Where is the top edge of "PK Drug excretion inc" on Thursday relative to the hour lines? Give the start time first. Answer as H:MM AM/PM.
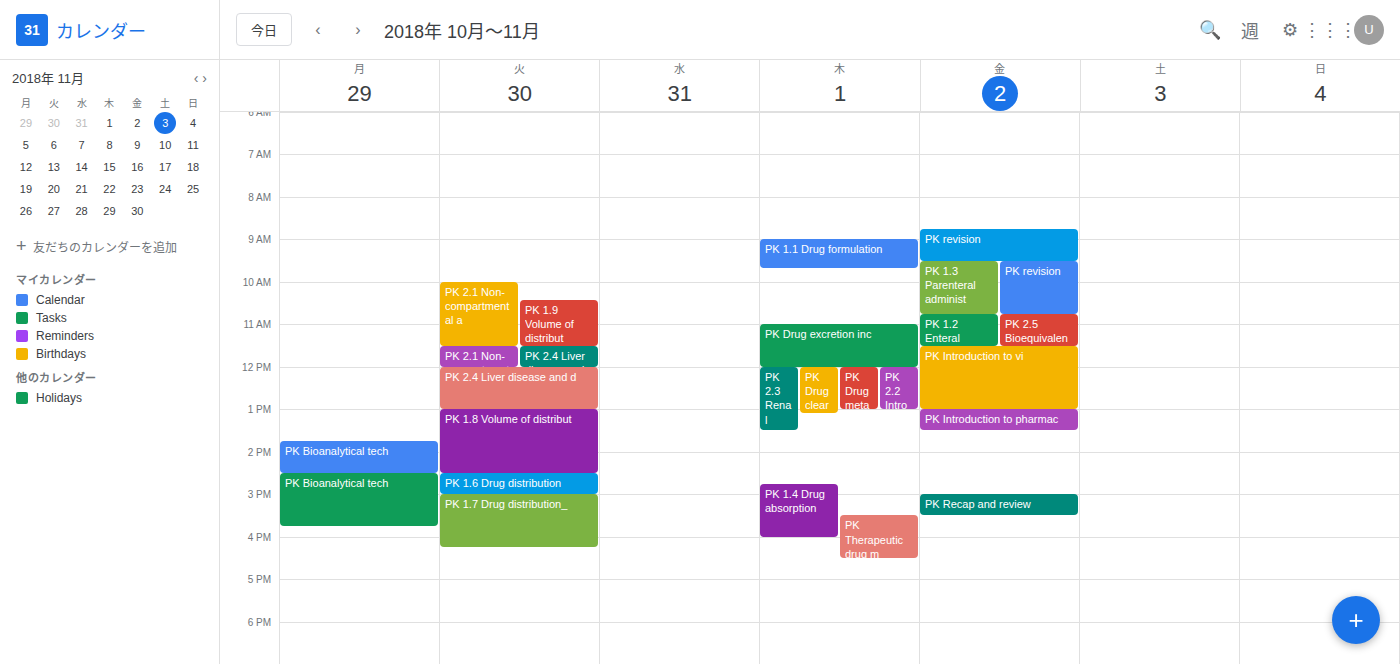
11:00 AM -- exactly on the 11 AM line.